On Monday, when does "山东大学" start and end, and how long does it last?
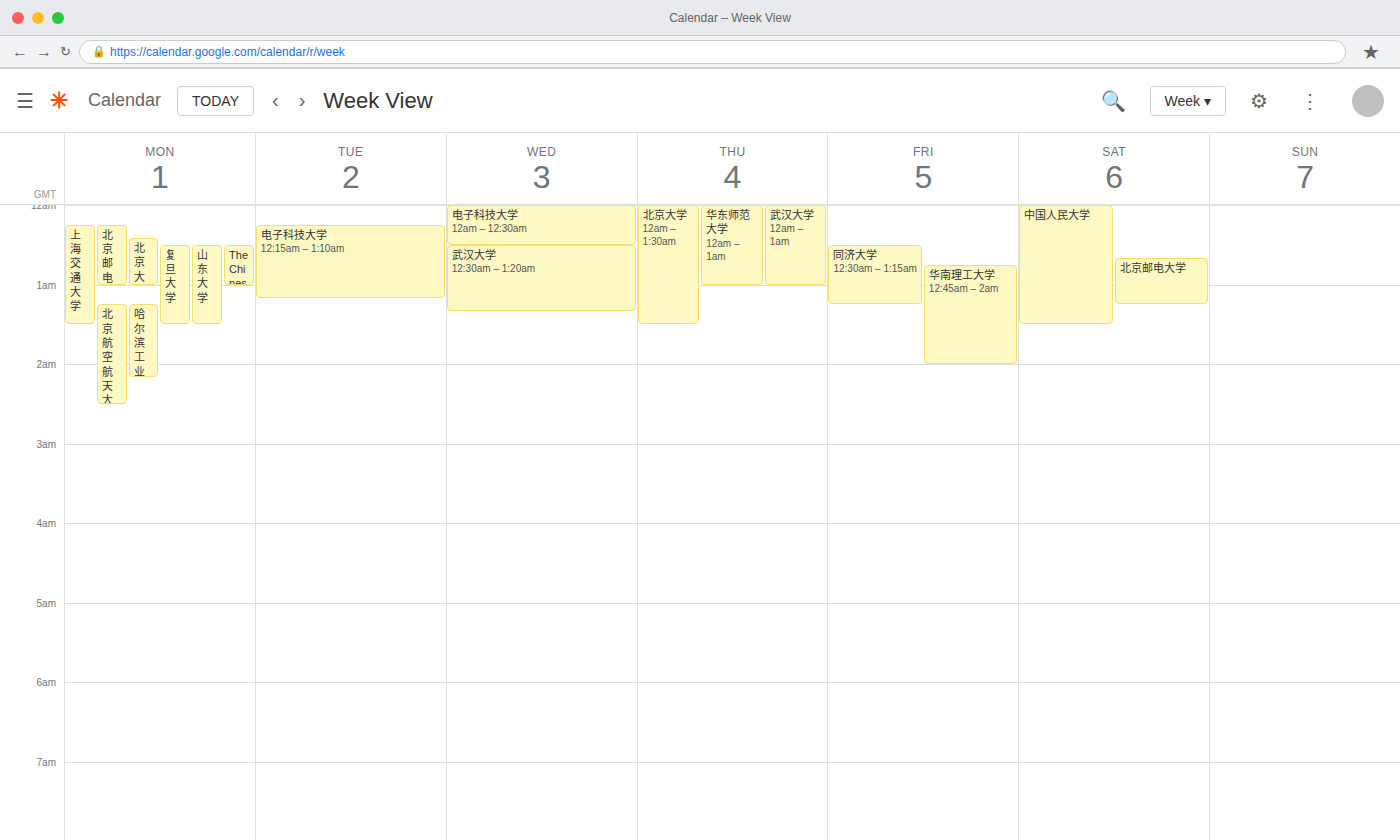
12:30 AM to 1:30 AM, 1 hour